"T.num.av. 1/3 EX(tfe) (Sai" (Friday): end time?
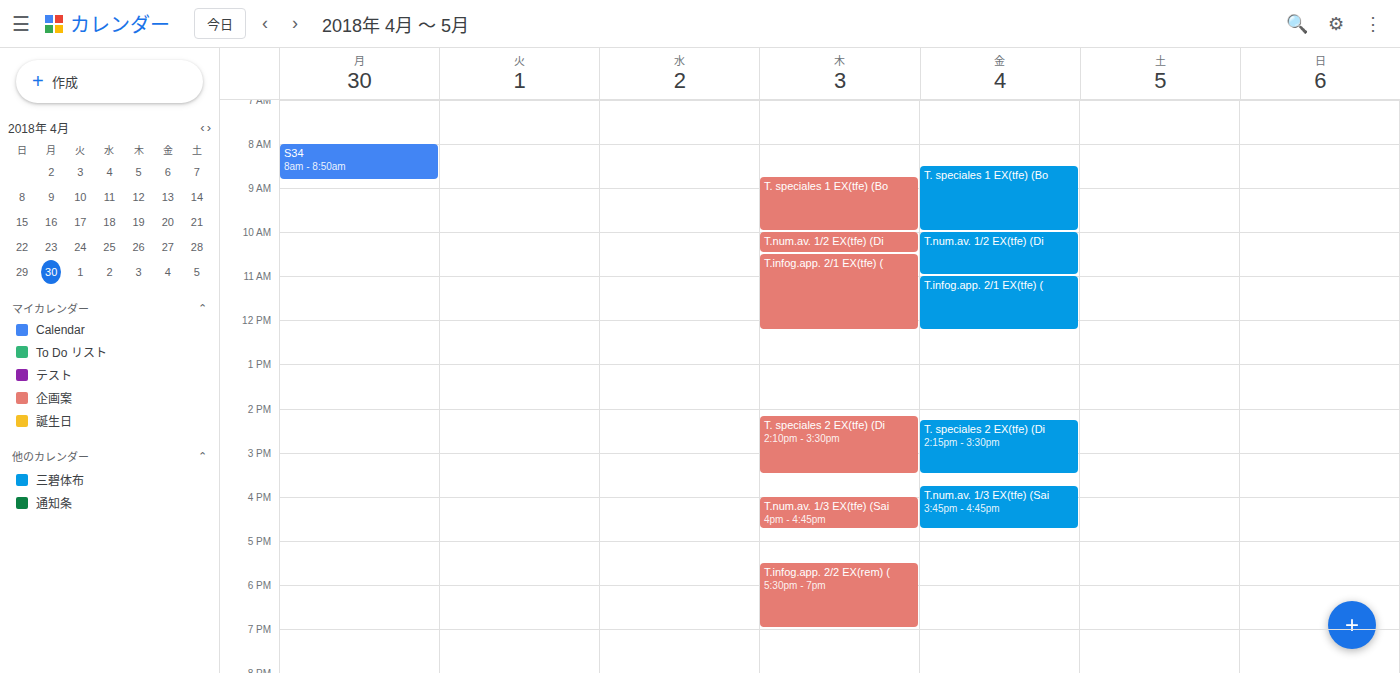
4:45 PM